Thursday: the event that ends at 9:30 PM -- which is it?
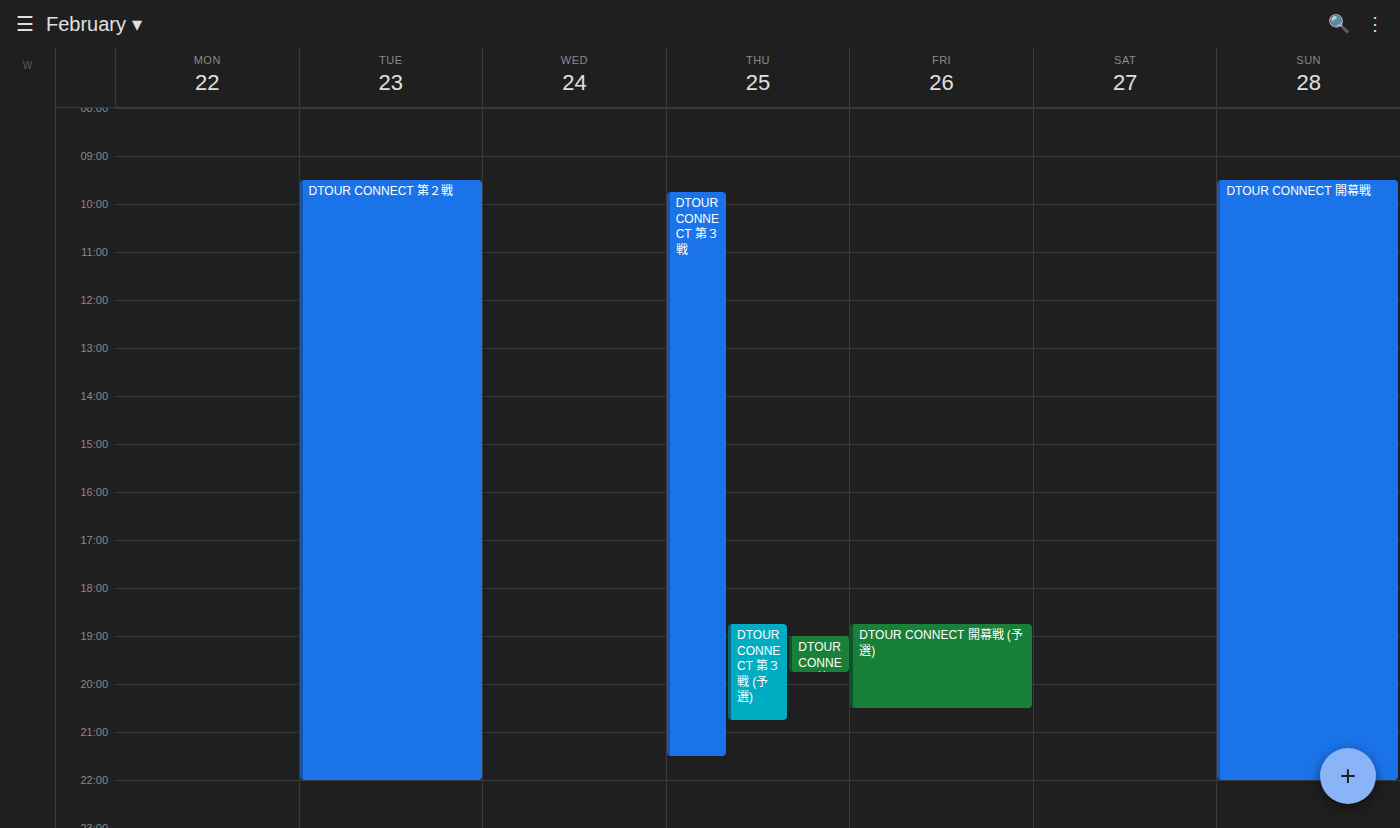
"DTOUR CONNECT 第３戦"